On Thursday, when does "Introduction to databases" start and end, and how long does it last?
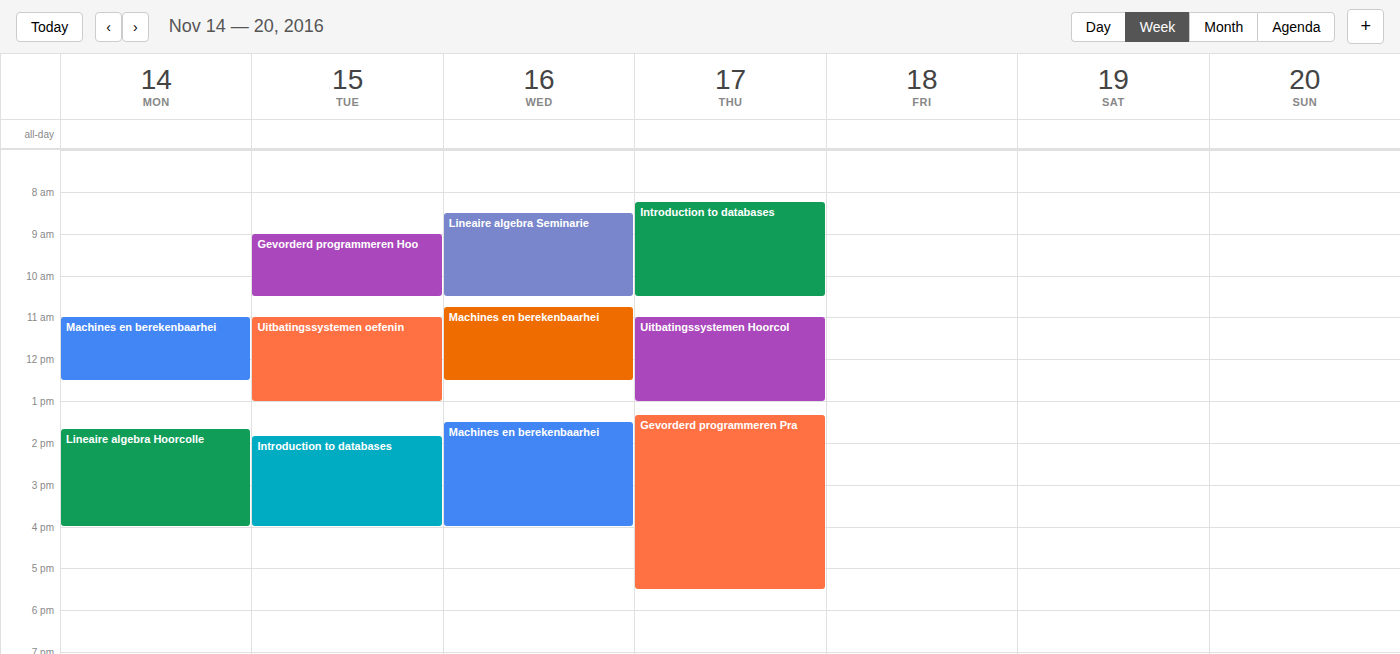
8:15 AM to 10:30 AM, 2 hours 15 minutes